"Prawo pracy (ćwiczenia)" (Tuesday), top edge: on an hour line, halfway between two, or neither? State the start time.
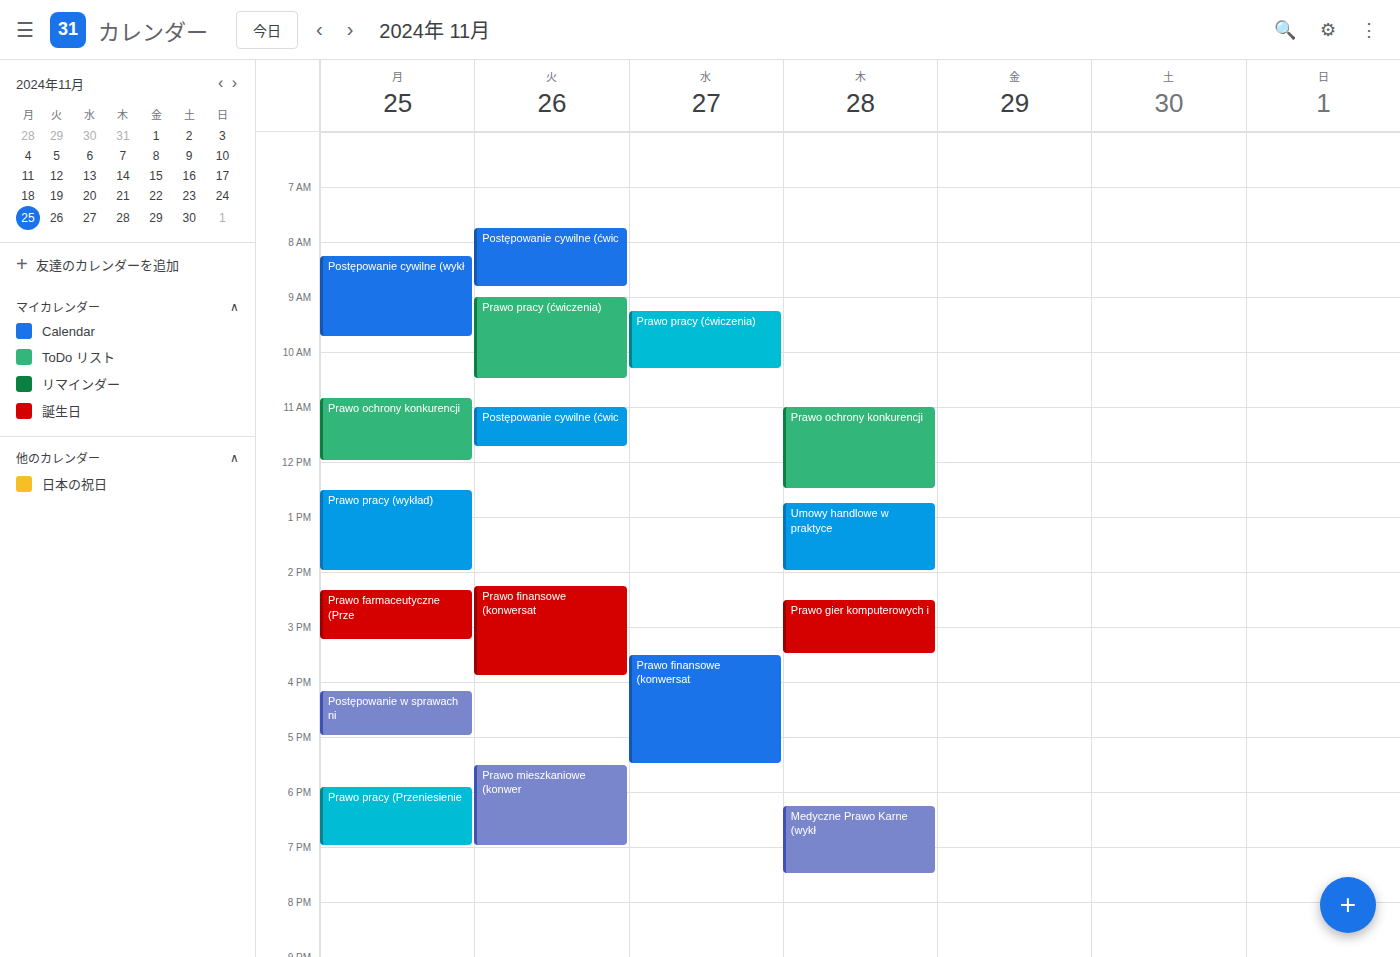
9:00 AM -- exactly on the 9 AM line.